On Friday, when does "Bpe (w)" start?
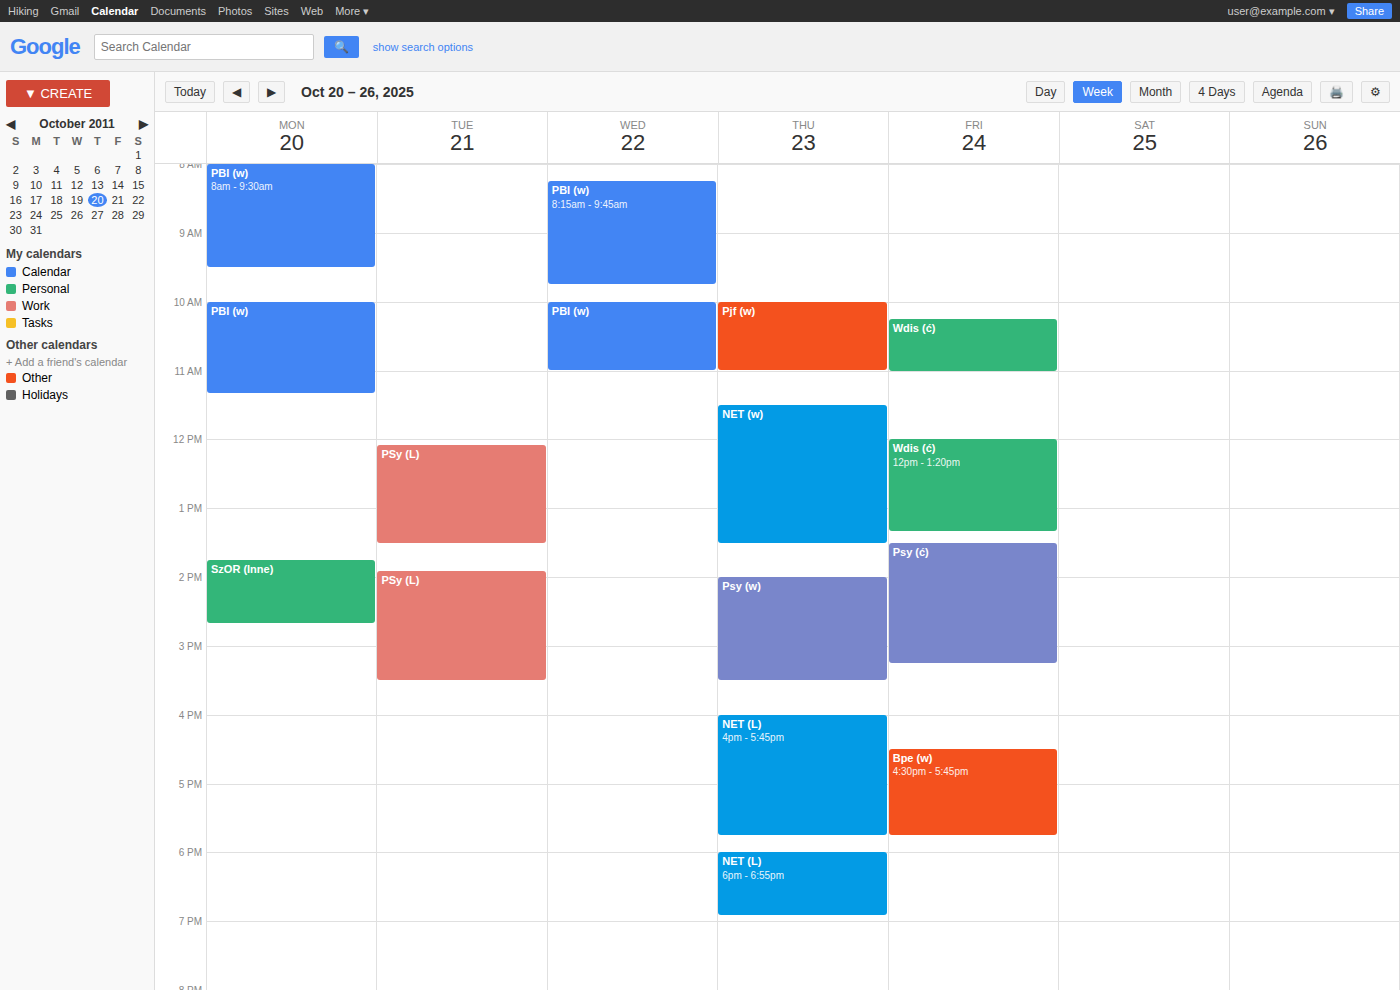
4:30 PM